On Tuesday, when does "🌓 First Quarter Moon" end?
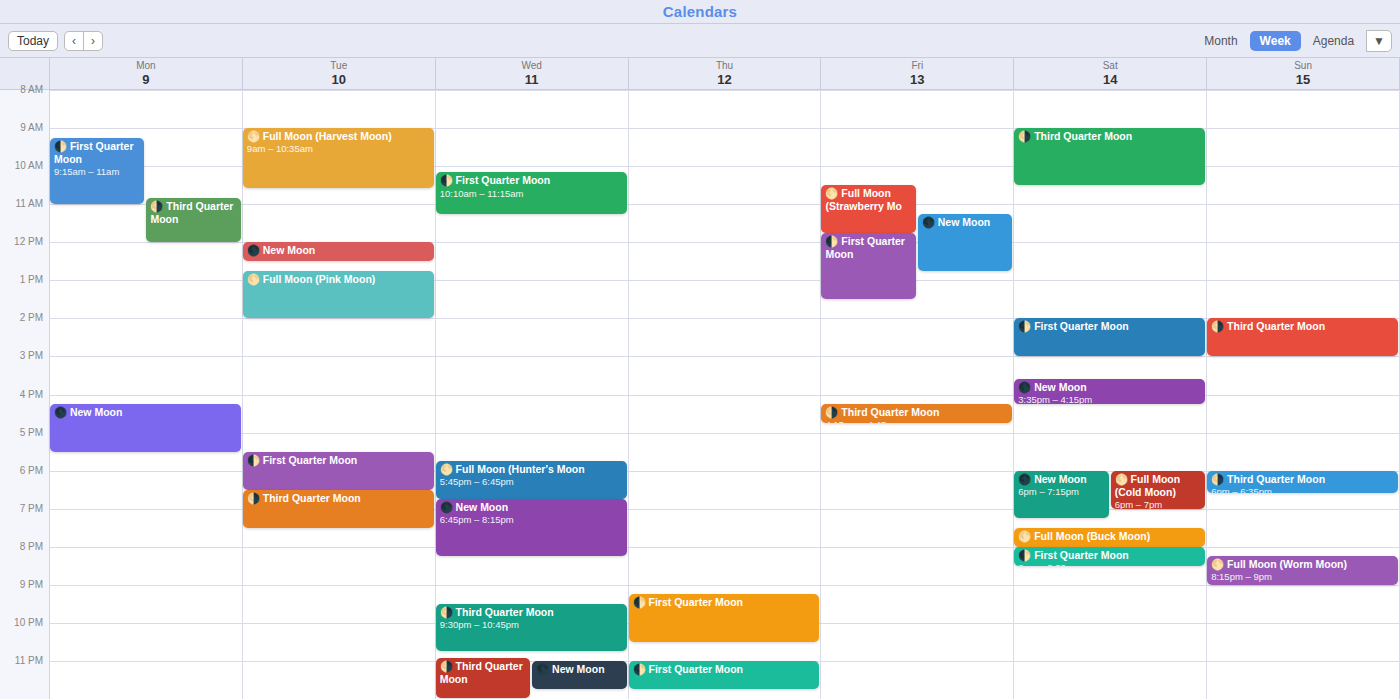
6:30 PM